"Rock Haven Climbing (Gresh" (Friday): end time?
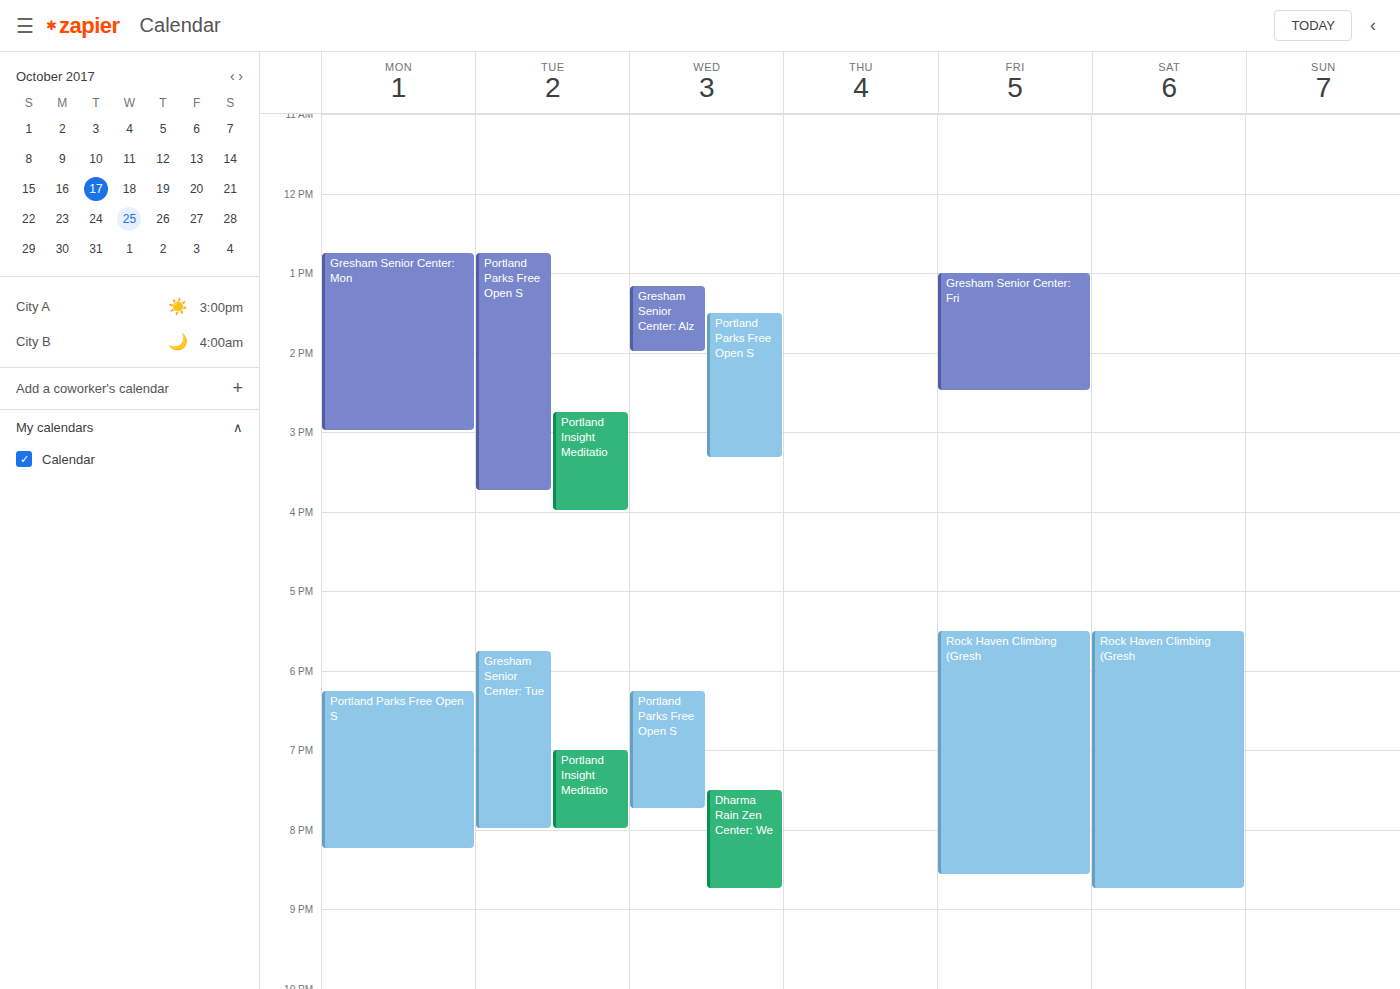
8:35 PM